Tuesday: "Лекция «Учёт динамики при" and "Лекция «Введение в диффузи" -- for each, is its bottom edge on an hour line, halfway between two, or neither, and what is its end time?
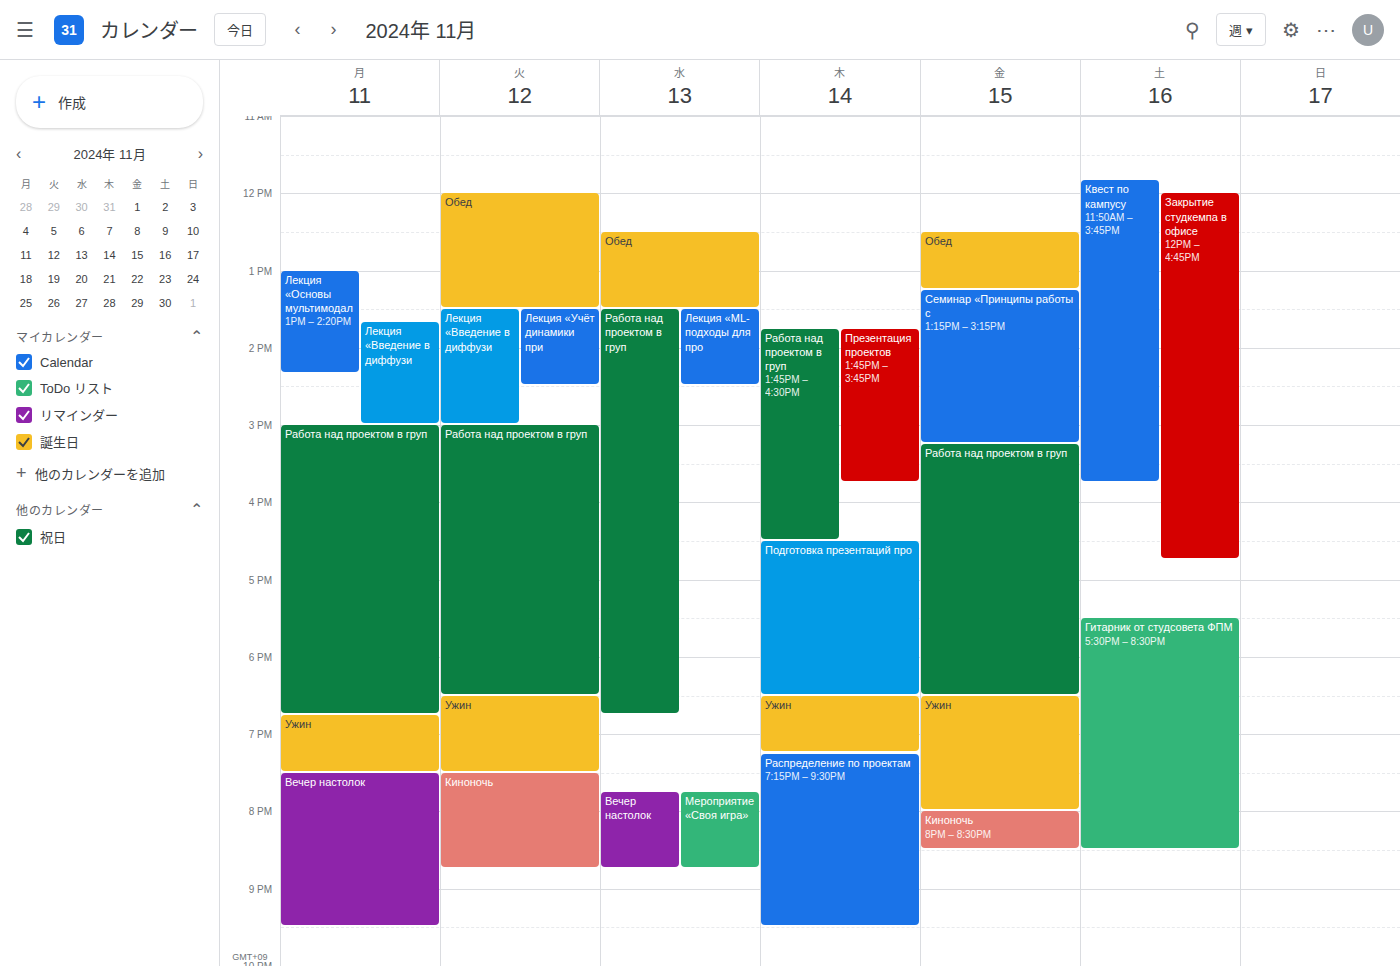
"Лекция «Учёт динамики при": 2:30 PM, halfway between the 2 PM and 3 PM lines. "Лекция «Введение в диффузи": 3:00 PM, exactly on the 3 PM line.